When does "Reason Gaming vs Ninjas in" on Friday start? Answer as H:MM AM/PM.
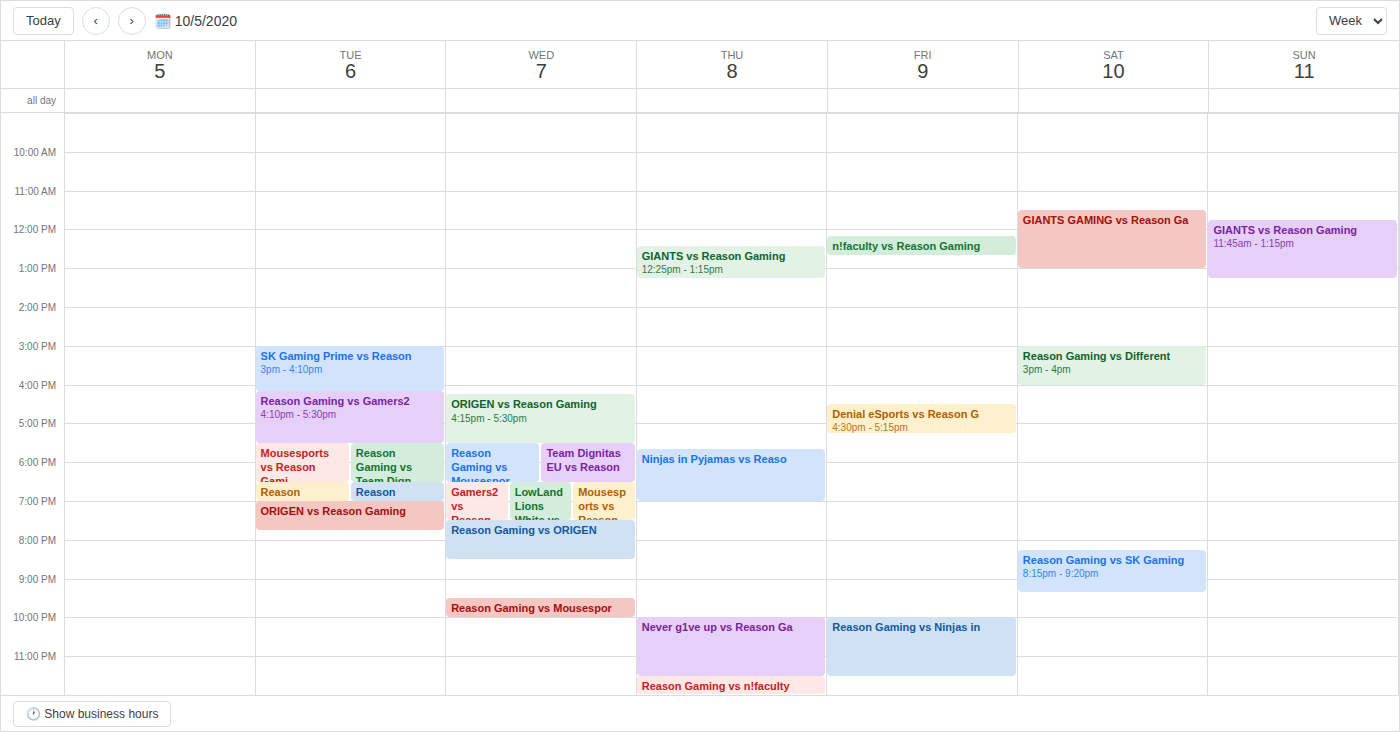
10:00 PM